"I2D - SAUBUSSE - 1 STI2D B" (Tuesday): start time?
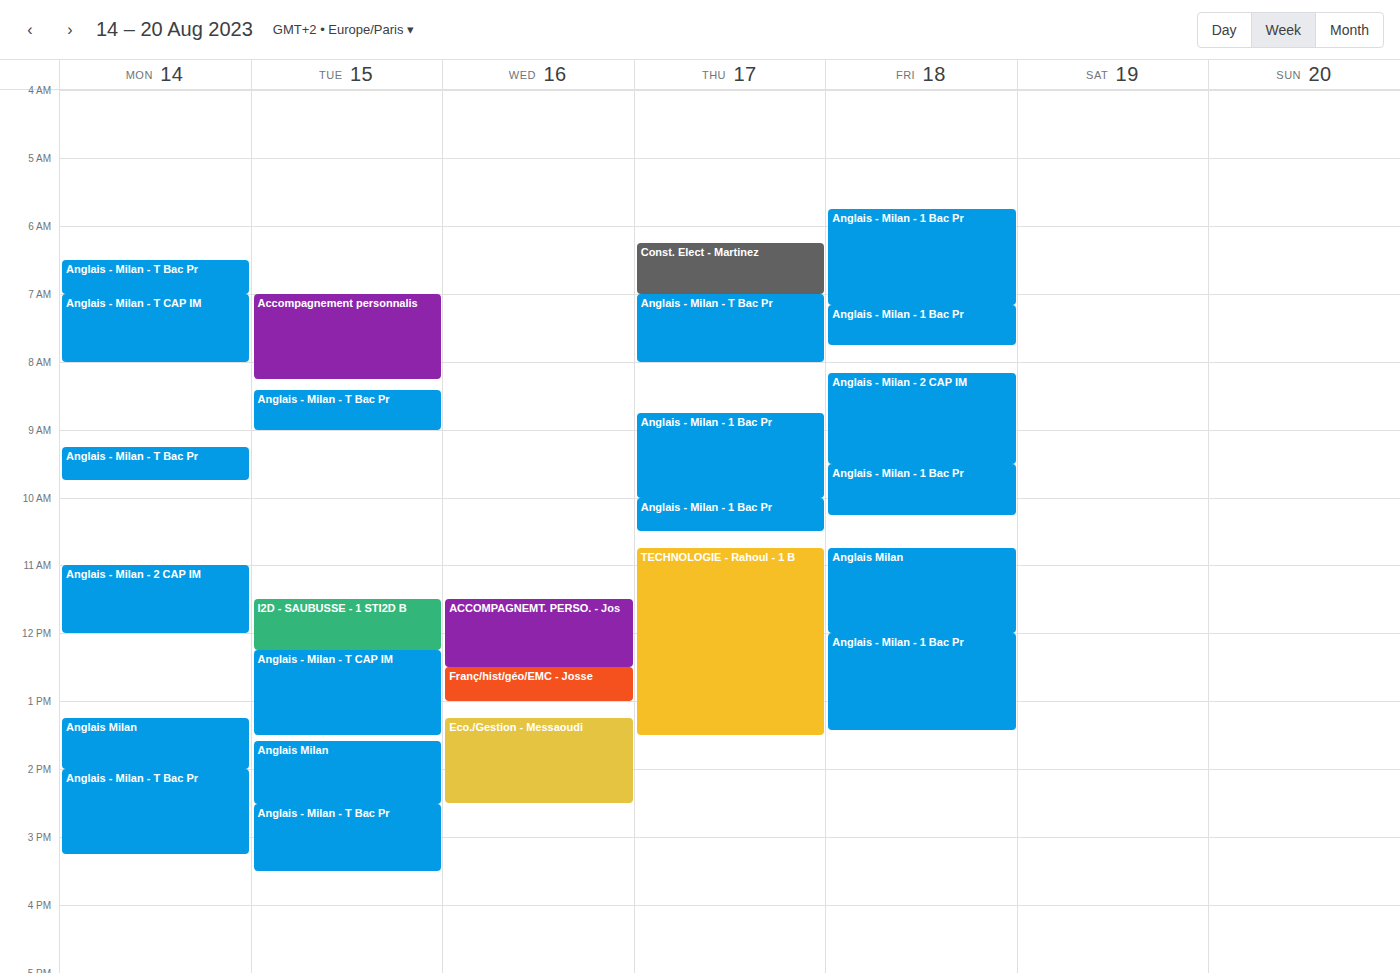
11:30 AM